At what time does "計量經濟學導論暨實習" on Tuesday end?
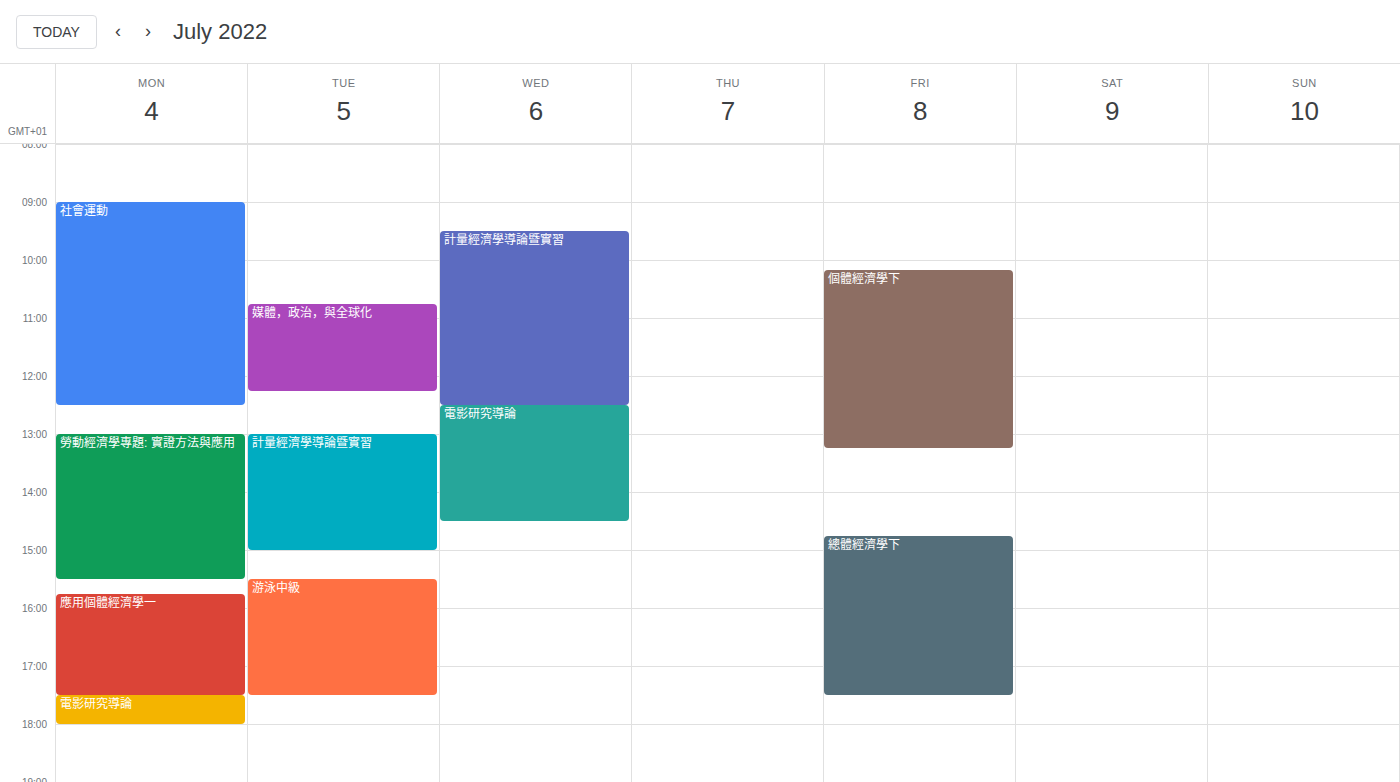
3:00 PM